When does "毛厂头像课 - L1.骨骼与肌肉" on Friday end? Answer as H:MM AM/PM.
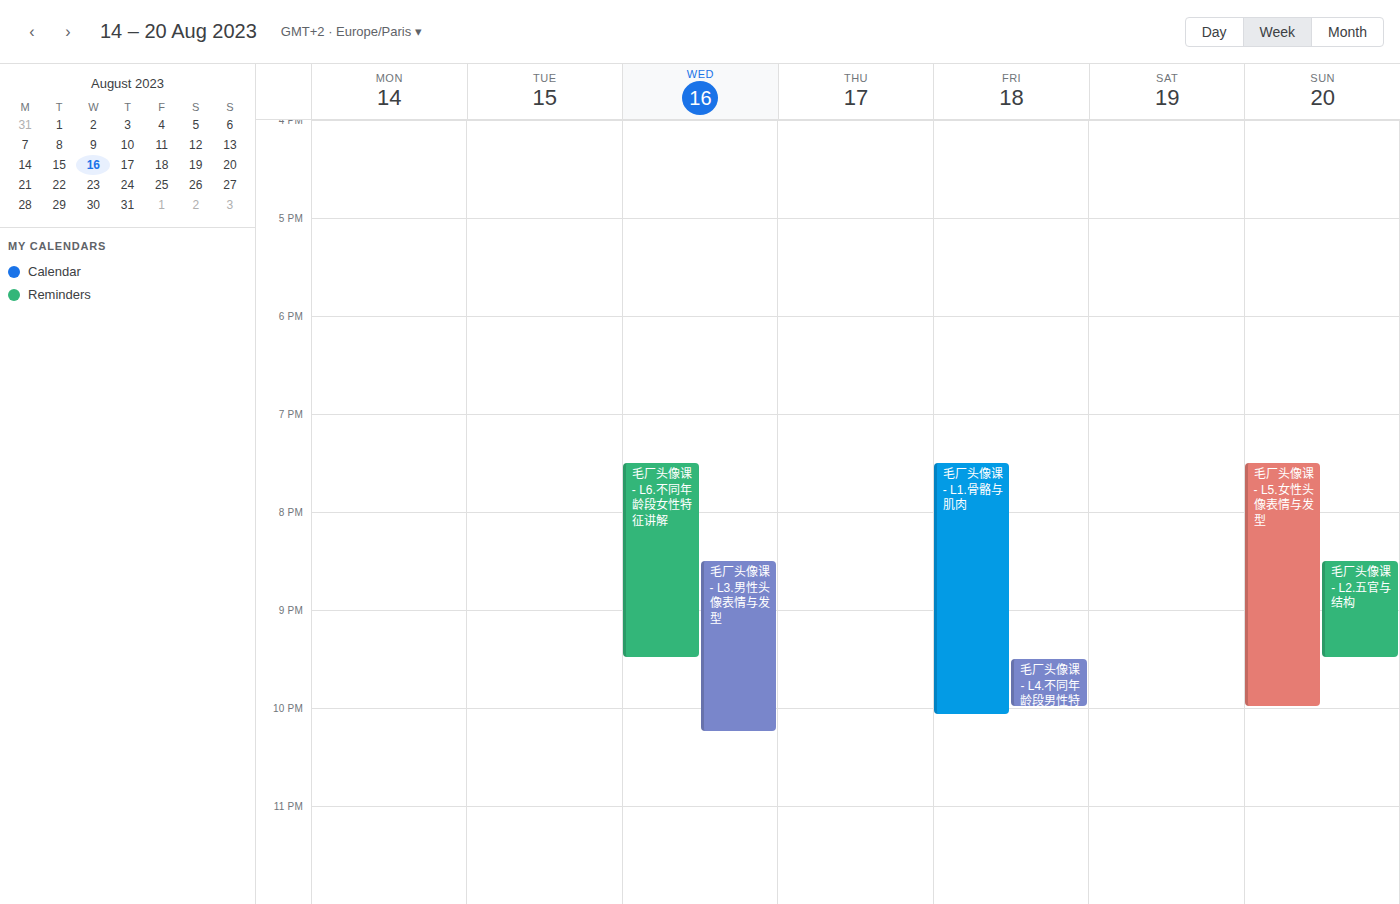
10:05 PM